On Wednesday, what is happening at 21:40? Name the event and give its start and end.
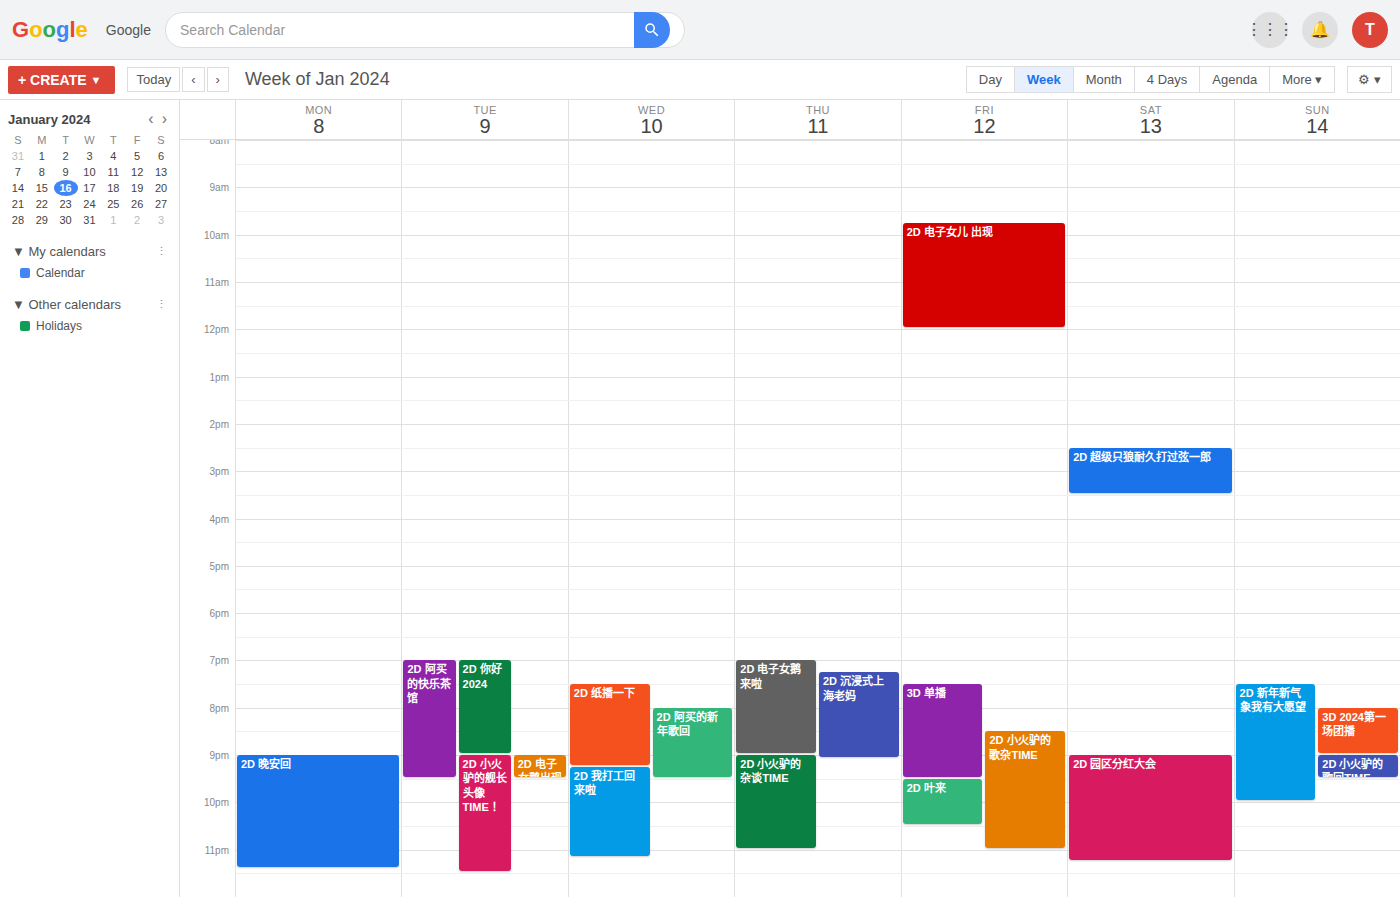
"2D 我打工回来啦", 21:15 to 23:10